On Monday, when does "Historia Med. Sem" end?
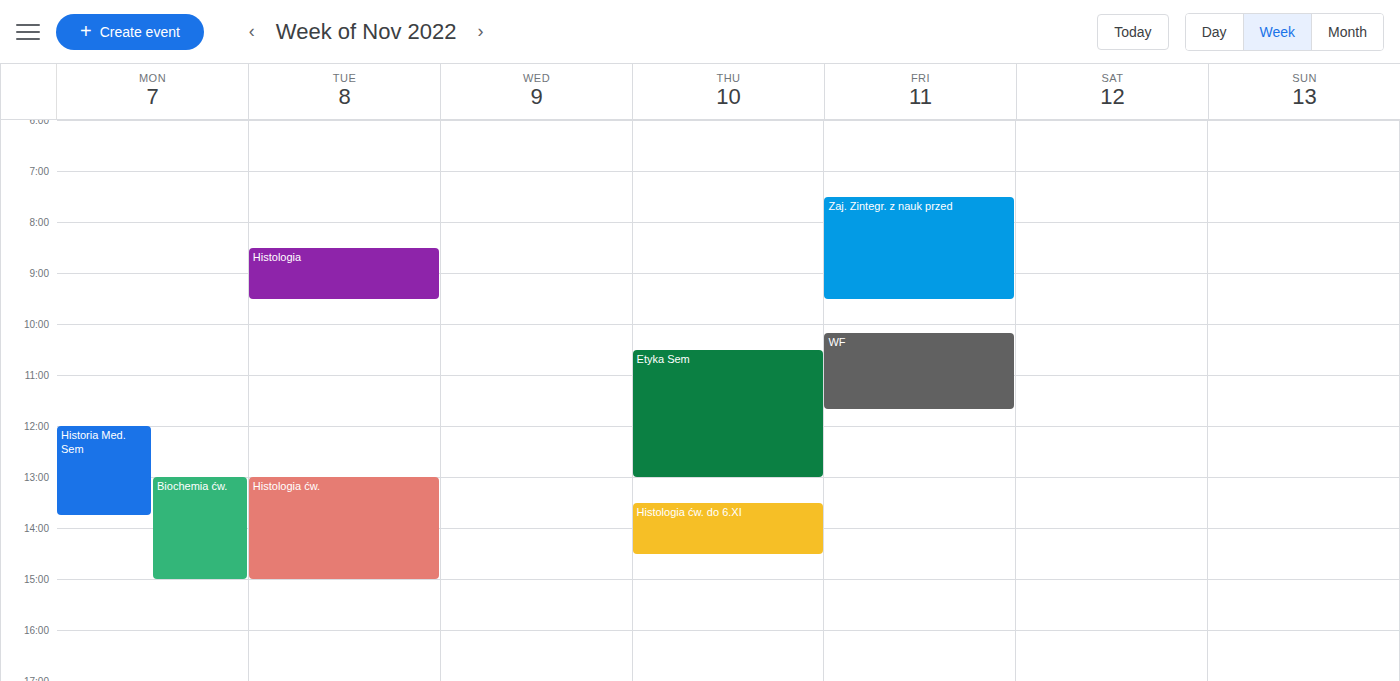
1:45 PM